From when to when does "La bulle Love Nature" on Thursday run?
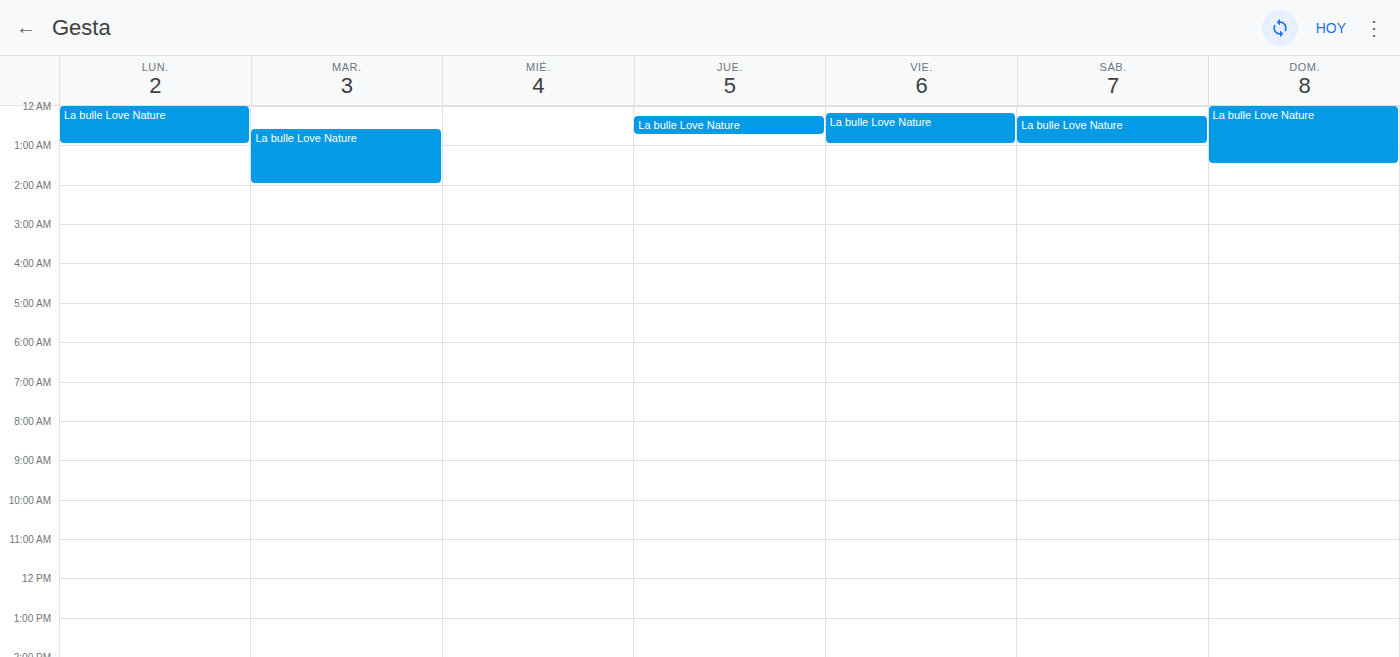
12:15 AM to 12:45 AM